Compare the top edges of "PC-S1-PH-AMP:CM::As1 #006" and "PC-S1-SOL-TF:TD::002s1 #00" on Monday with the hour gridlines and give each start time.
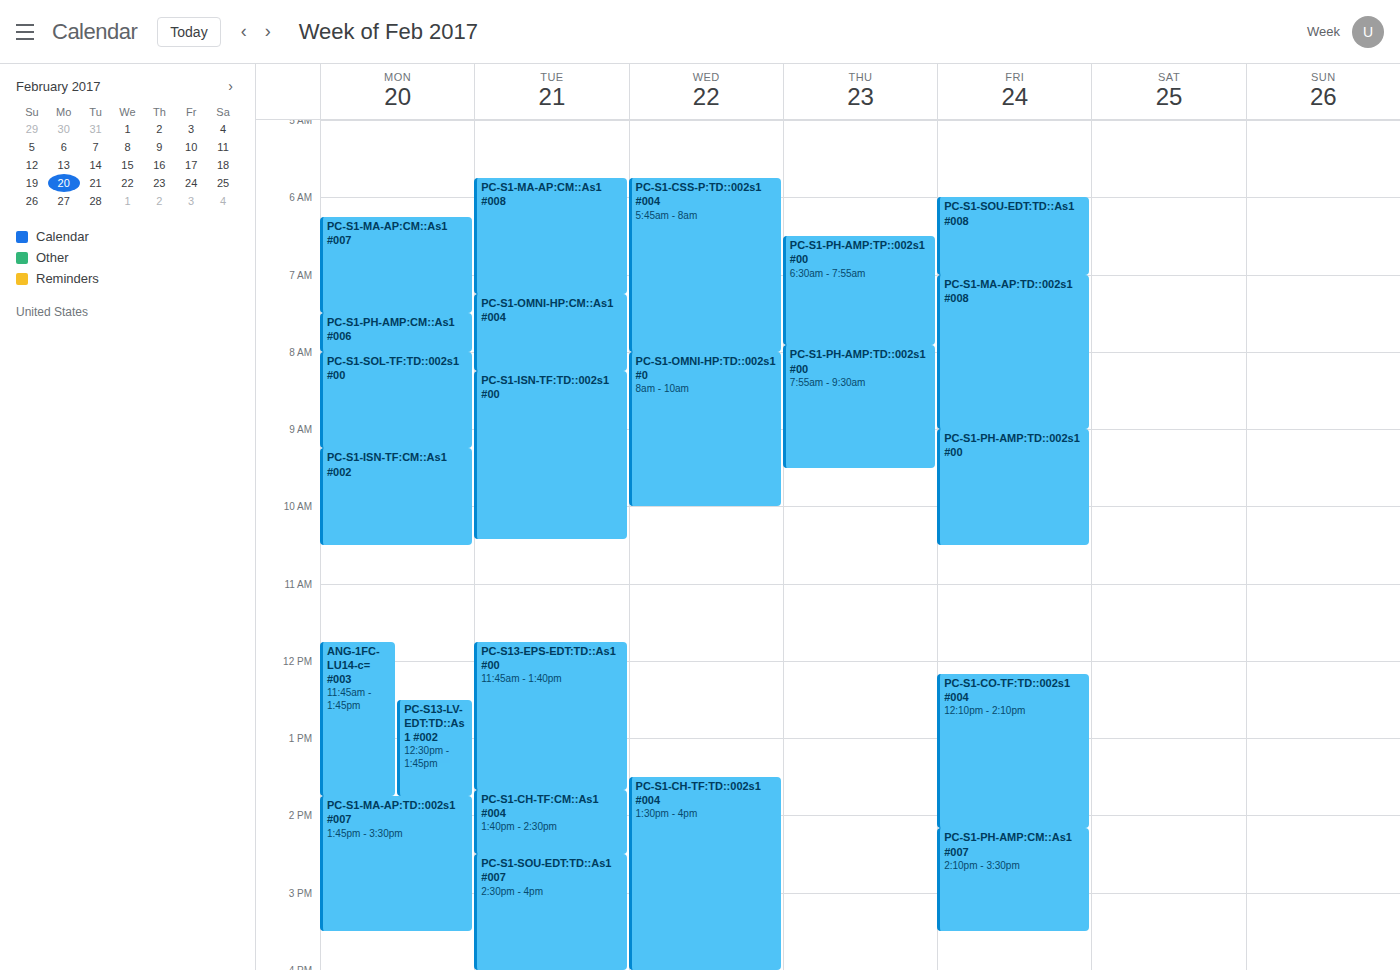
"PC-S1-PH-AMP:CM::As1 #006": 7:30 AM, halfway between the 7 AM and 8 AM lines. "PC-S1-SOL-TF:TD::002s1 #00": 8:00 AM, exactly on the 8 AM line.